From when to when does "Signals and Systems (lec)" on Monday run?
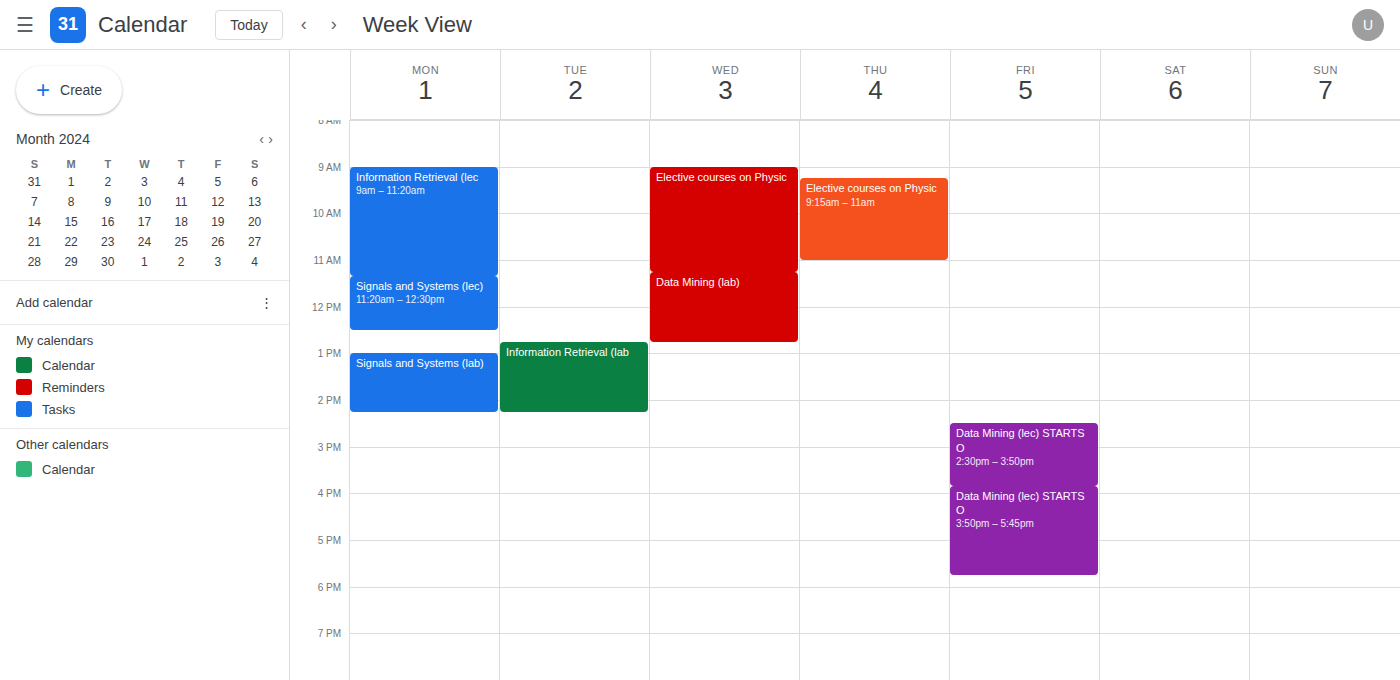
11:20 AM to 12:30 PM